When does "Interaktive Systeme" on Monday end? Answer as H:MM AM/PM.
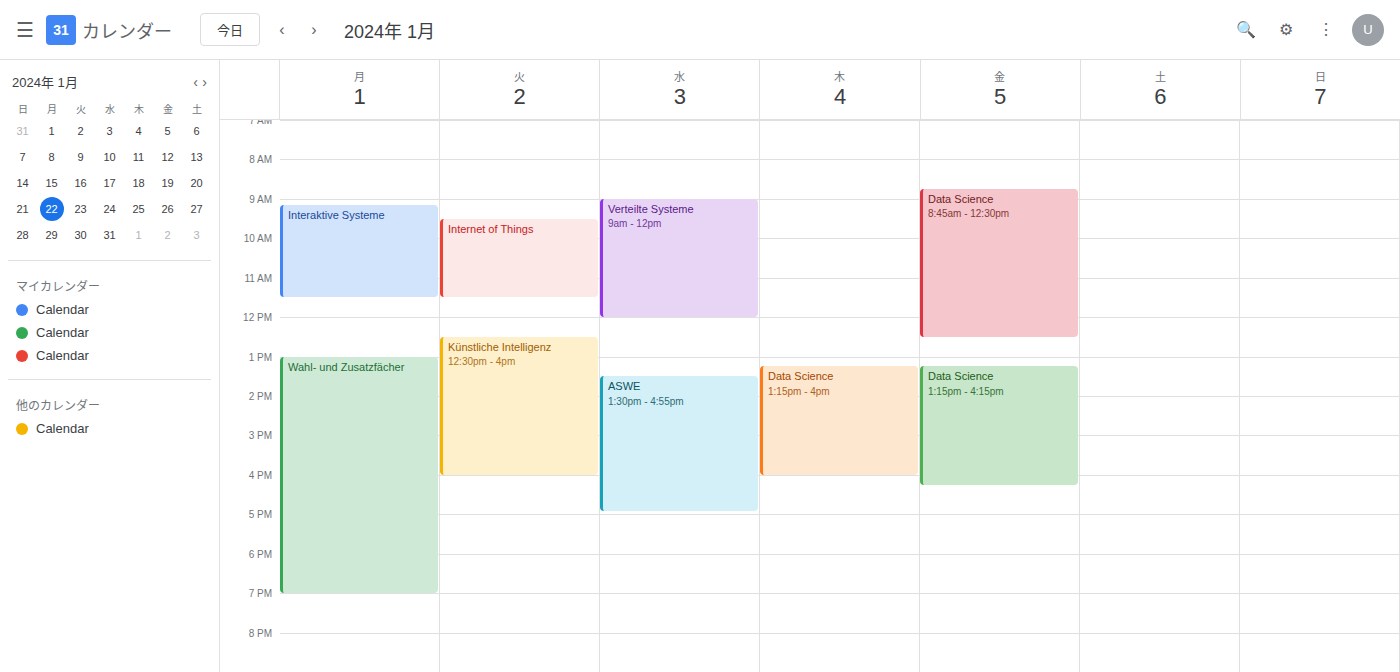
11:30 AM